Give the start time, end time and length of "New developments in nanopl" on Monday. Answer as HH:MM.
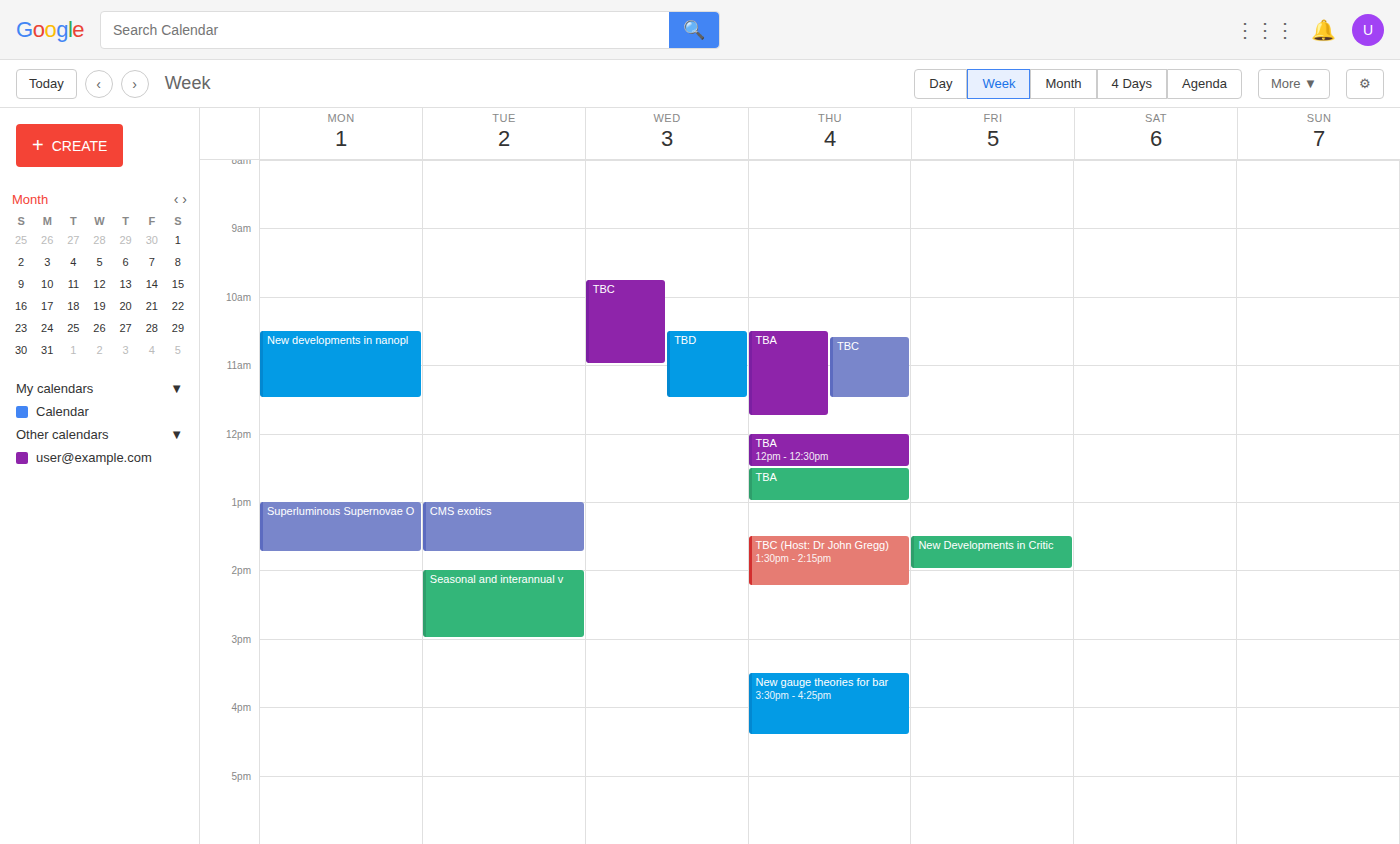
10:30 to 11:30, 1 hour